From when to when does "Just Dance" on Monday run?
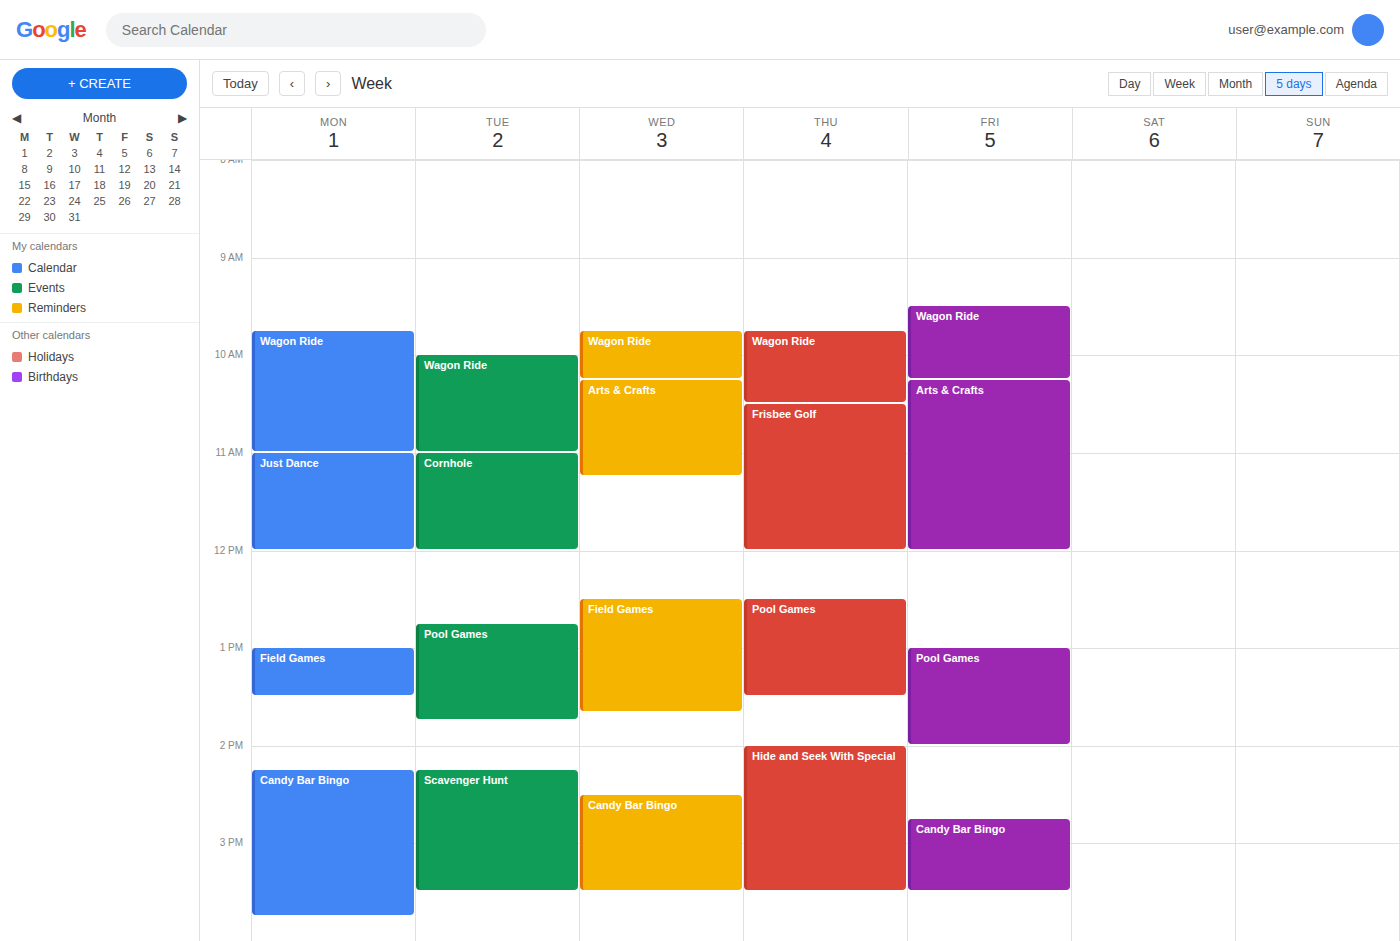
11:00 AM to 12:00 PM